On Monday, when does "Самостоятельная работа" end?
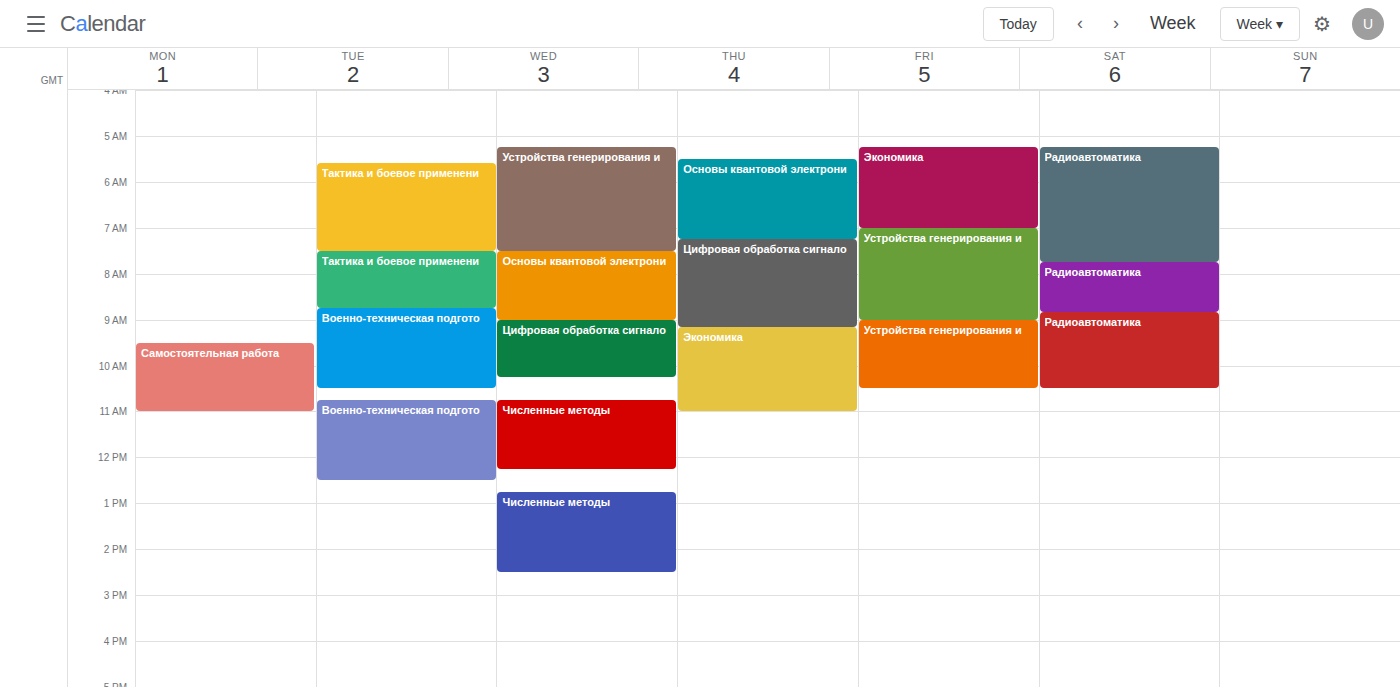
11:00